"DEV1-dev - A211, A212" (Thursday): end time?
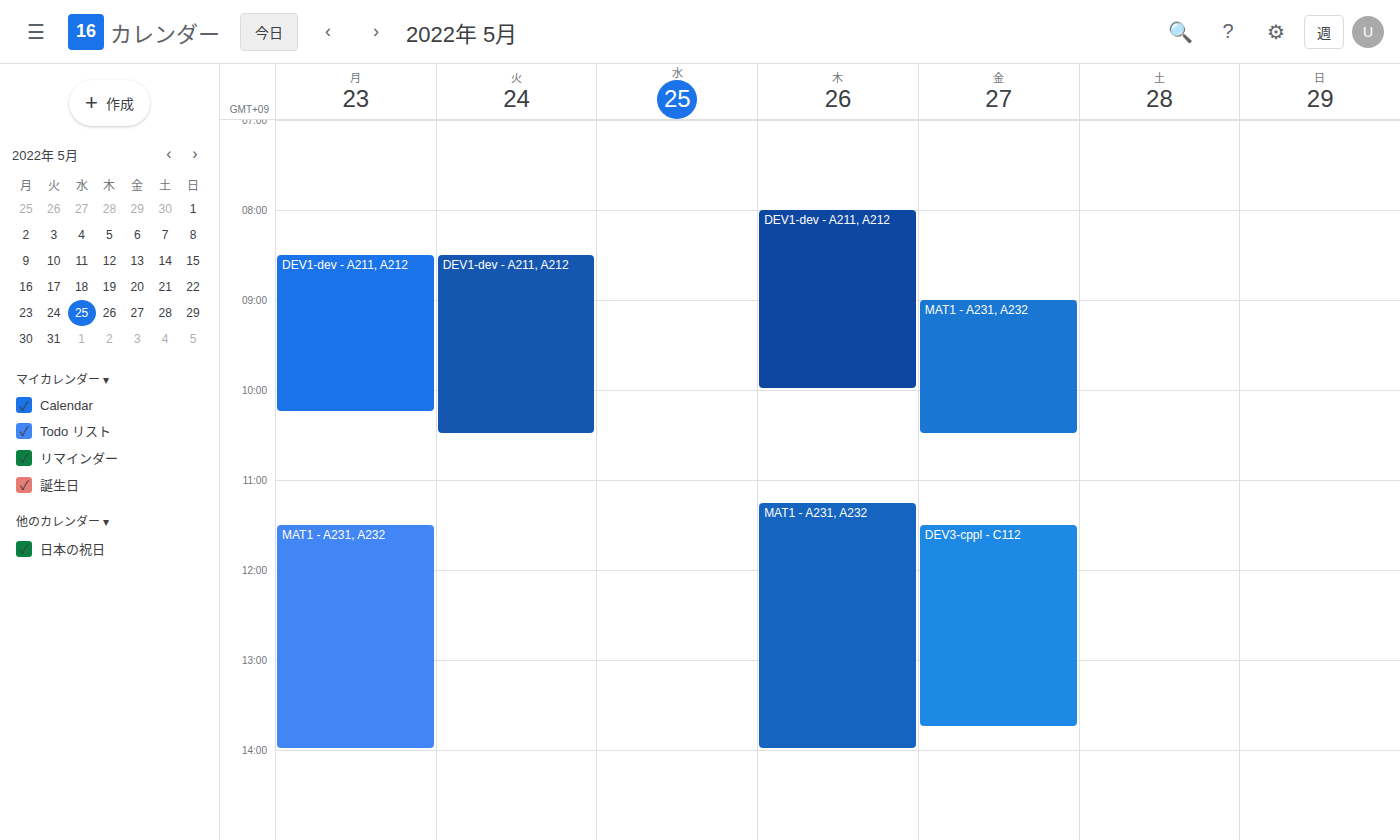
10:00 AM